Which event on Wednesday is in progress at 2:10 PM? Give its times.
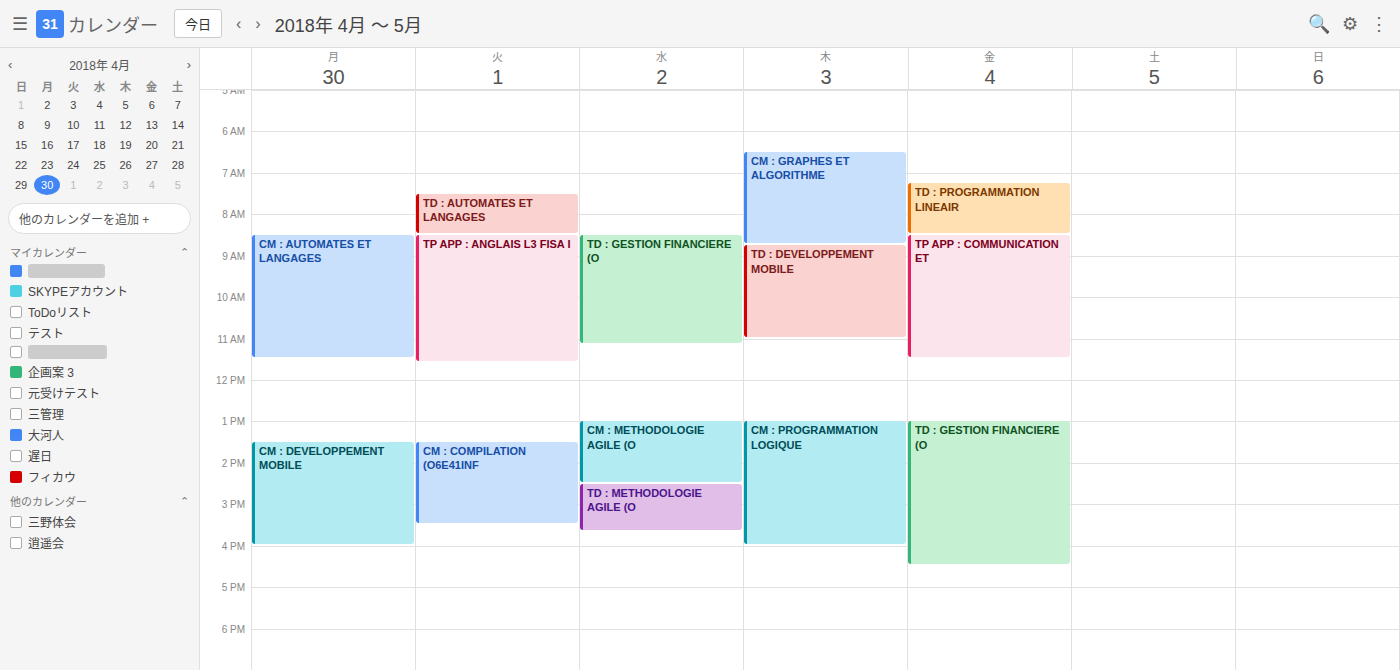
"CM : METHODOLOGIE AGILE (O", 1:00 PM to 2:30 PM